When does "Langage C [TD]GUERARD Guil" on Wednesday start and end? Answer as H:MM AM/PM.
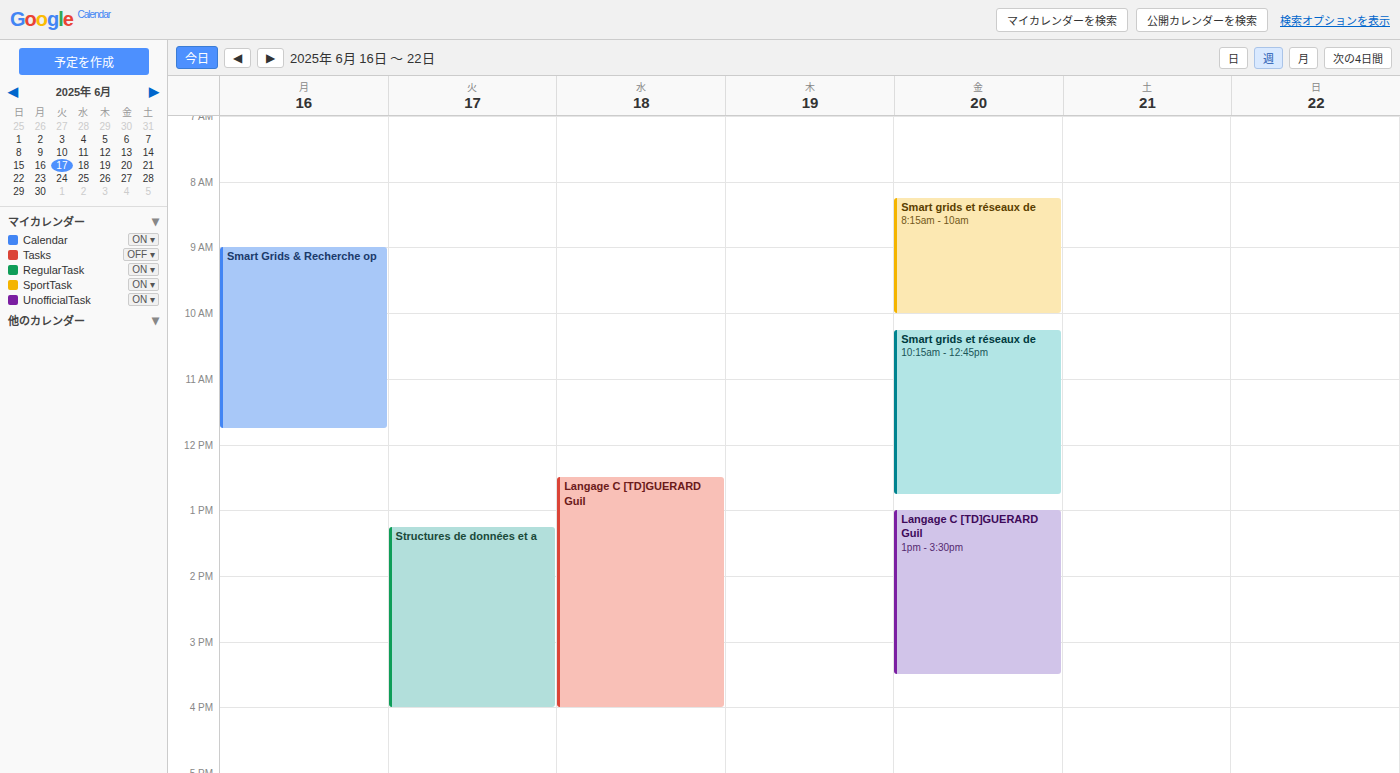
12:30 PM to 4:00 PM